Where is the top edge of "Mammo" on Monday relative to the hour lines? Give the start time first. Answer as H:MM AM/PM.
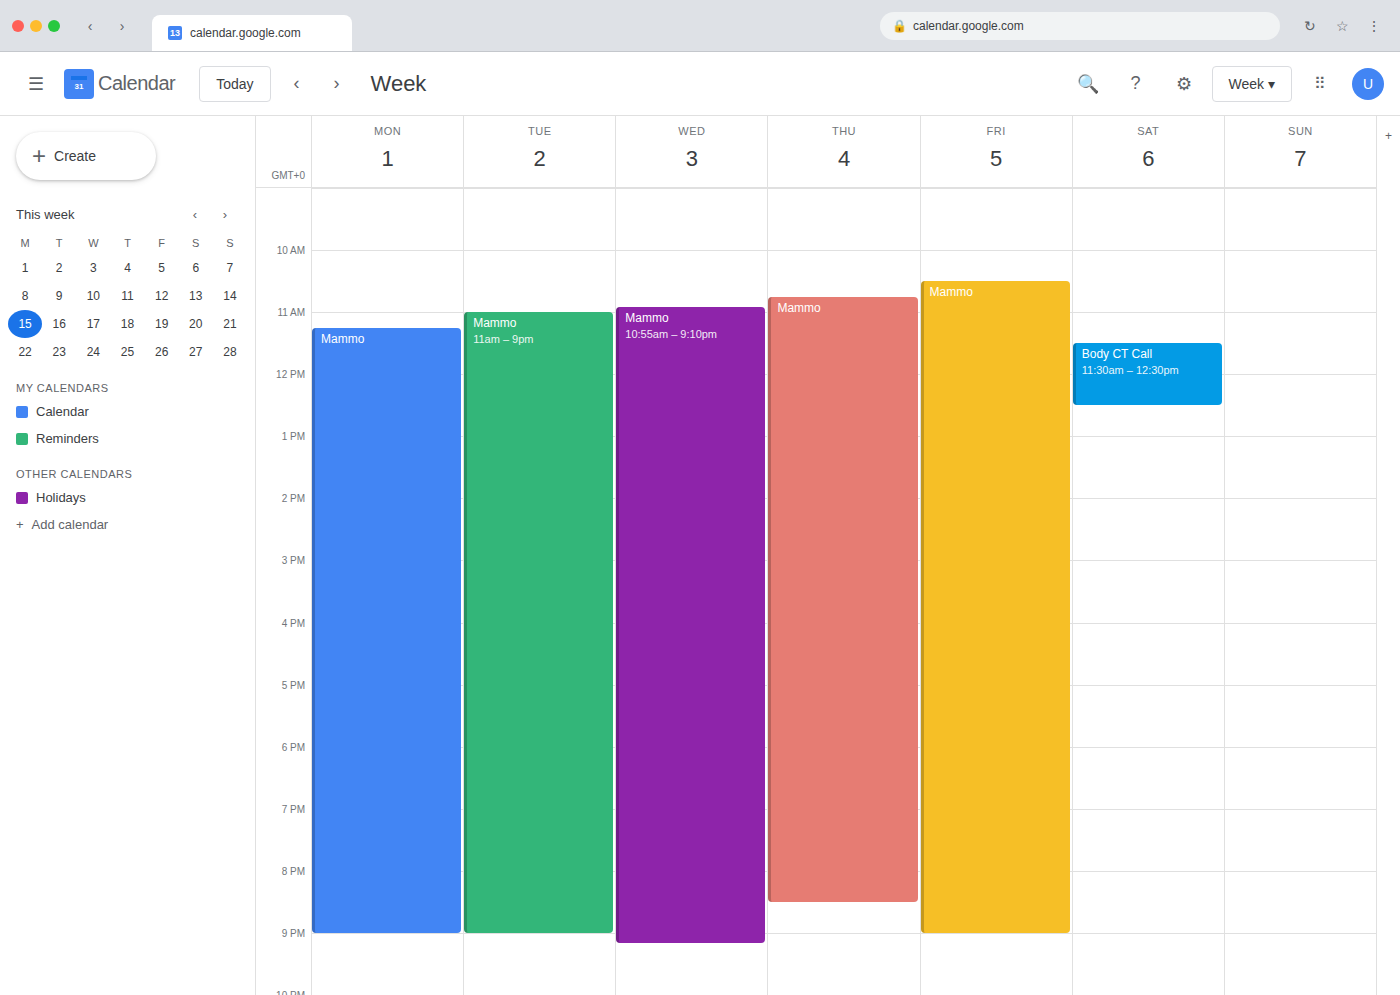
11:15 AM -- neither: a quarter of the way from the 11 AM line to the 12 PM line.